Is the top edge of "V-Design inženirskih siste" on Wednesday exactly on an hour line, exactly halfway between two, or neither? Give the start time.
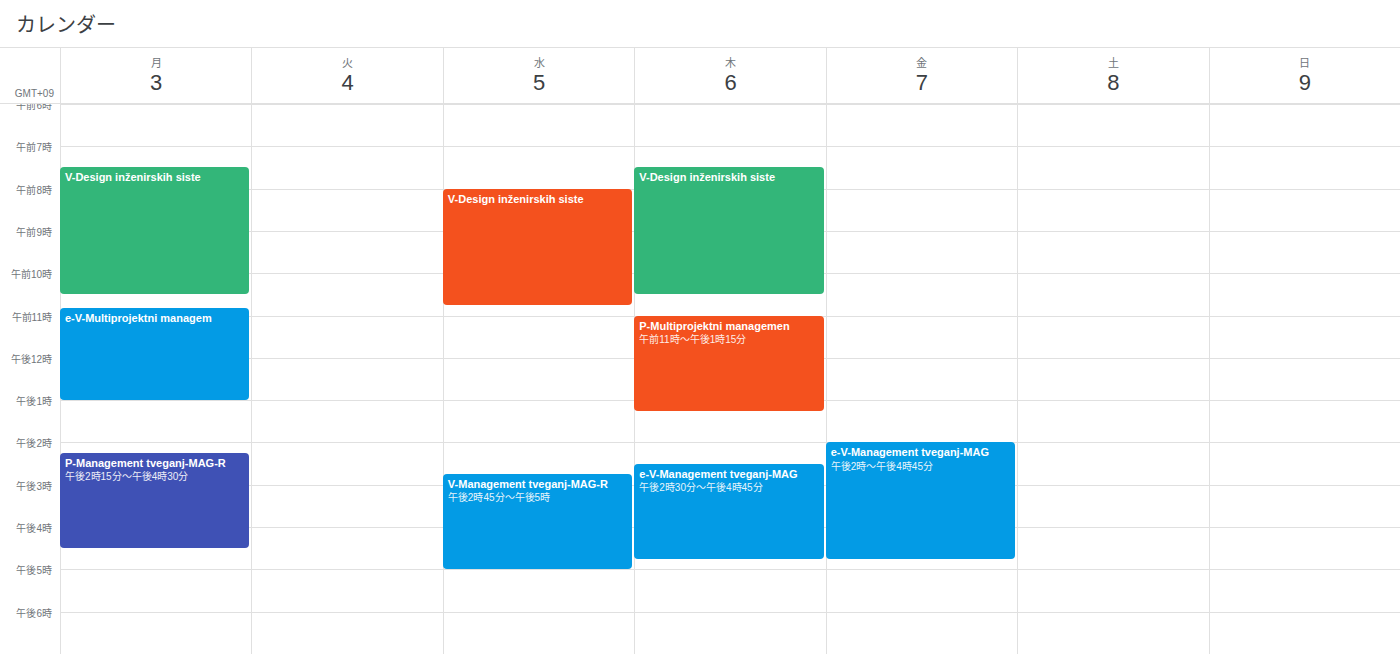
08:00 -- exactly on the 08:00 line.